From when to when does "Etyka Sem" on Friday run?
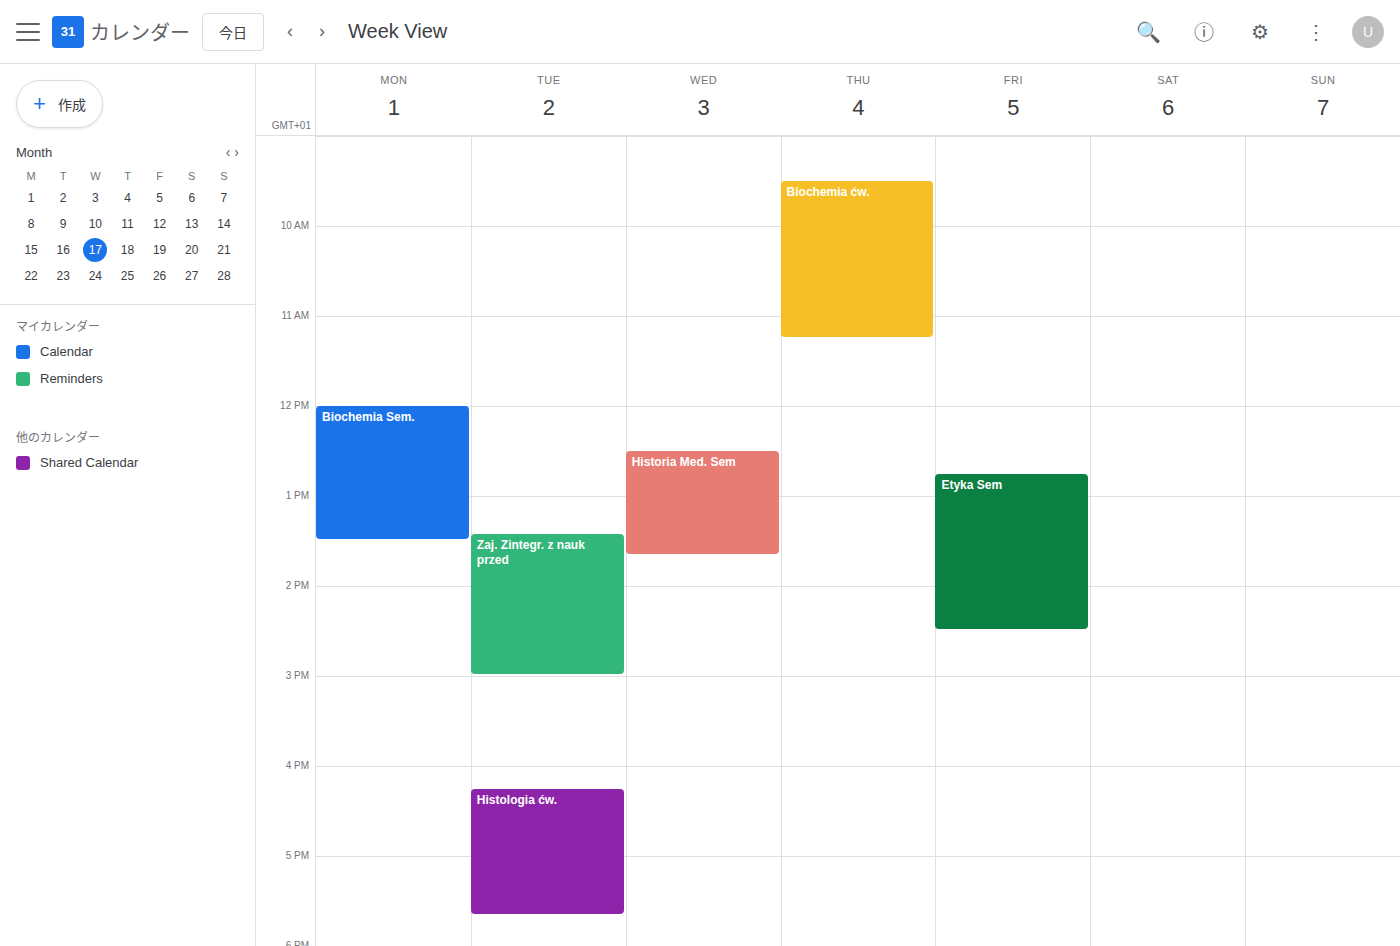
12:45 PM to 2:30 PM